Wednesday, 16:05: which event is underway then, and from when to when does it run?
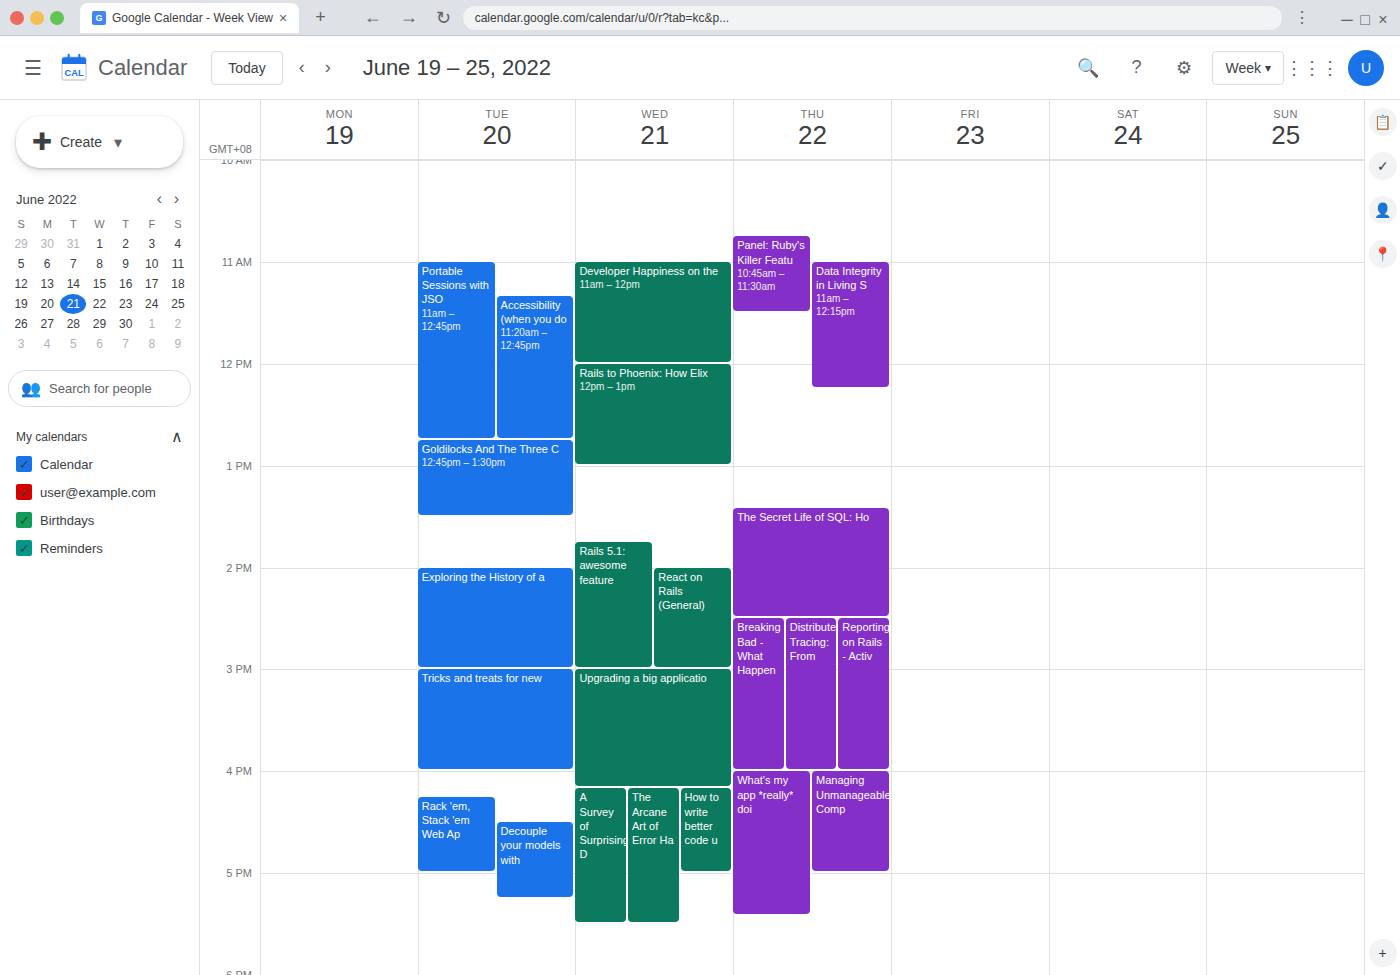
"Upgrading a big applicatio", 15:00 to 16:10